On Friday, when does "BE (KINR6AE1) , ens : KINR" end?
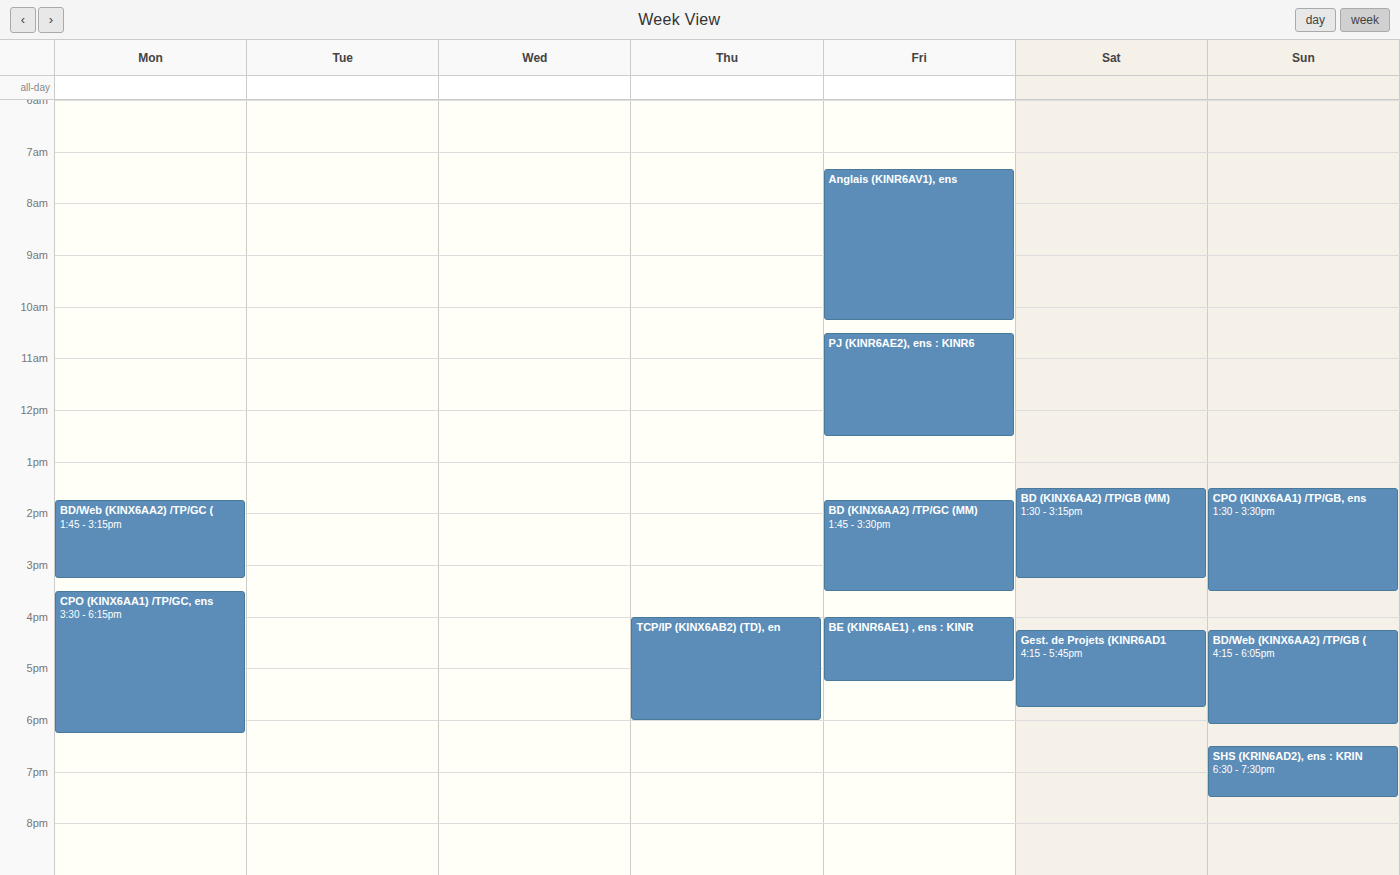
5:15 PM